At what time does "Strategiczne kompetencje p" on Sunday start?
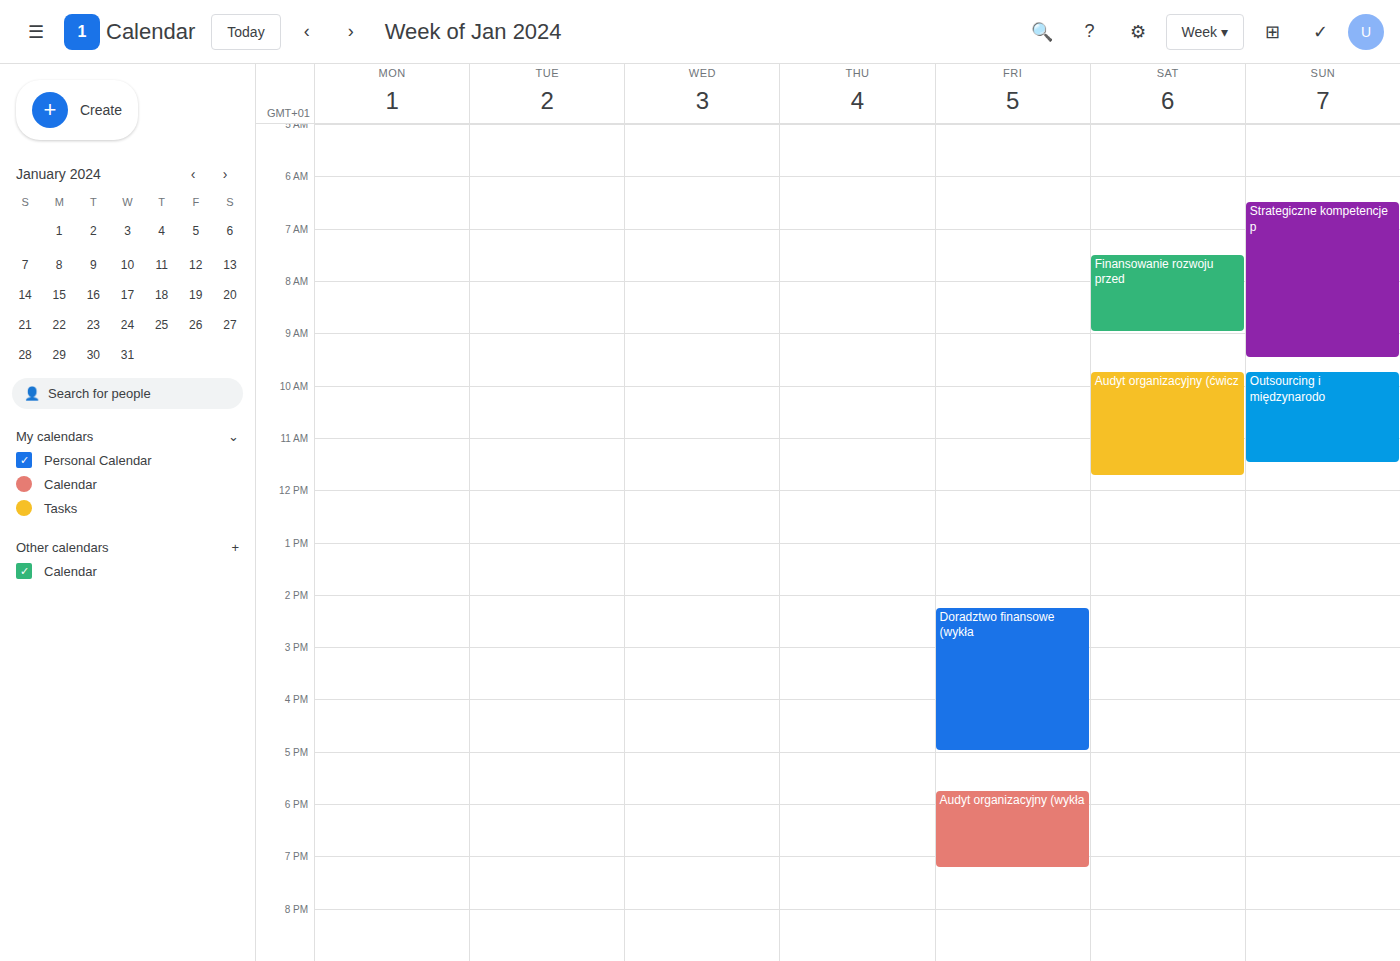
06:30